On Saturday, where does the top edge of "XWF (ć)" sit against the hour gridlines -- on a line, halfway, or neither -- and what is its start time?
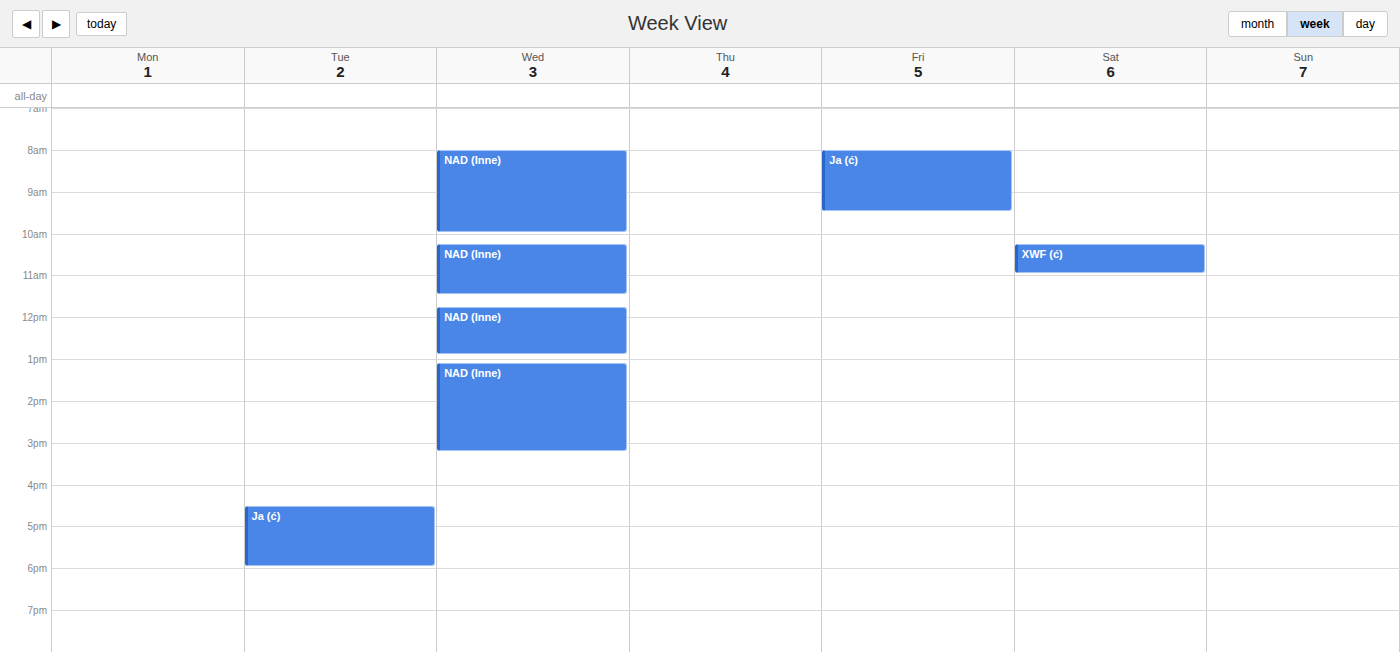
10:15 -- neither: a quarter of the way from the 10:00 line to the 11:00 line.